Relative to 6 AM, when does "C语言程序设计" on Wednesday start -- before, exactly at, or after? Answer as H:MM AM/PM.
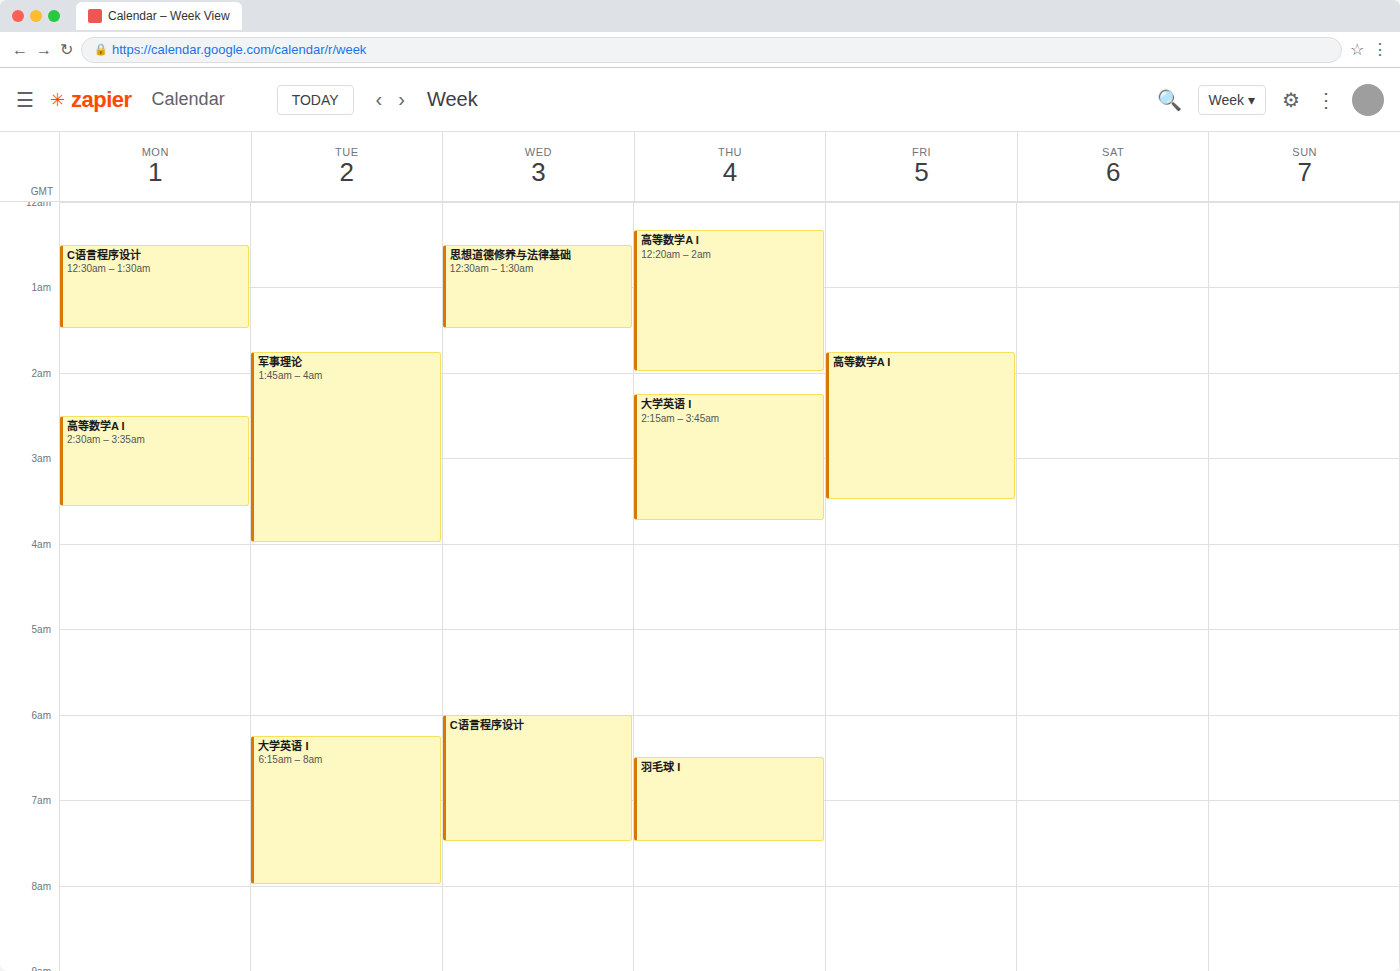
6:00 AM -- exactly at 6 AM, on the 6 AM line.